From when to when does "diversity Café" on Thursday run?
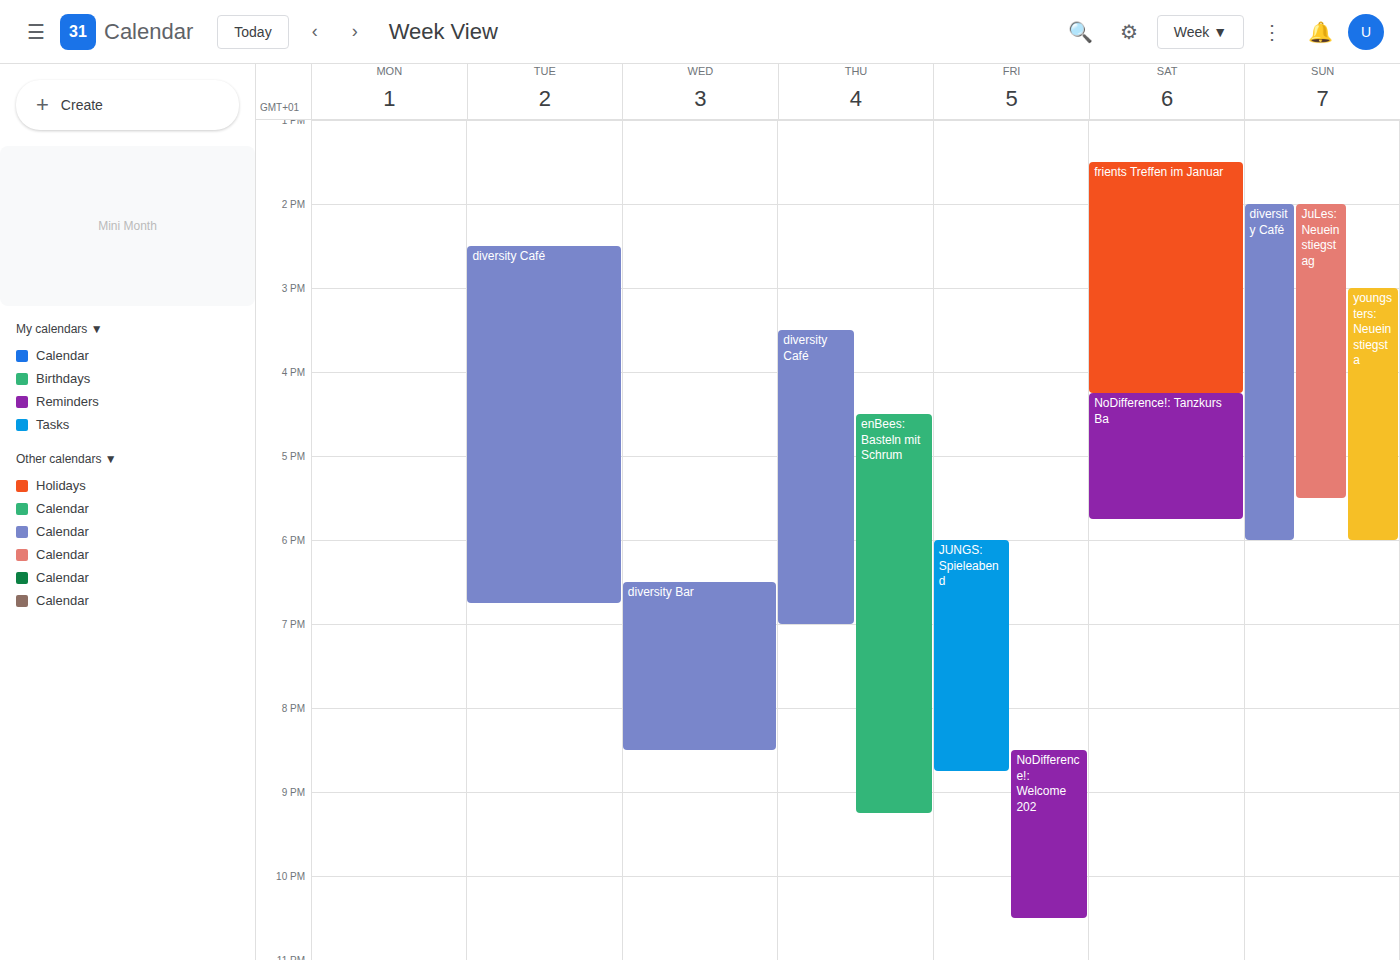
15:30 to 19:00